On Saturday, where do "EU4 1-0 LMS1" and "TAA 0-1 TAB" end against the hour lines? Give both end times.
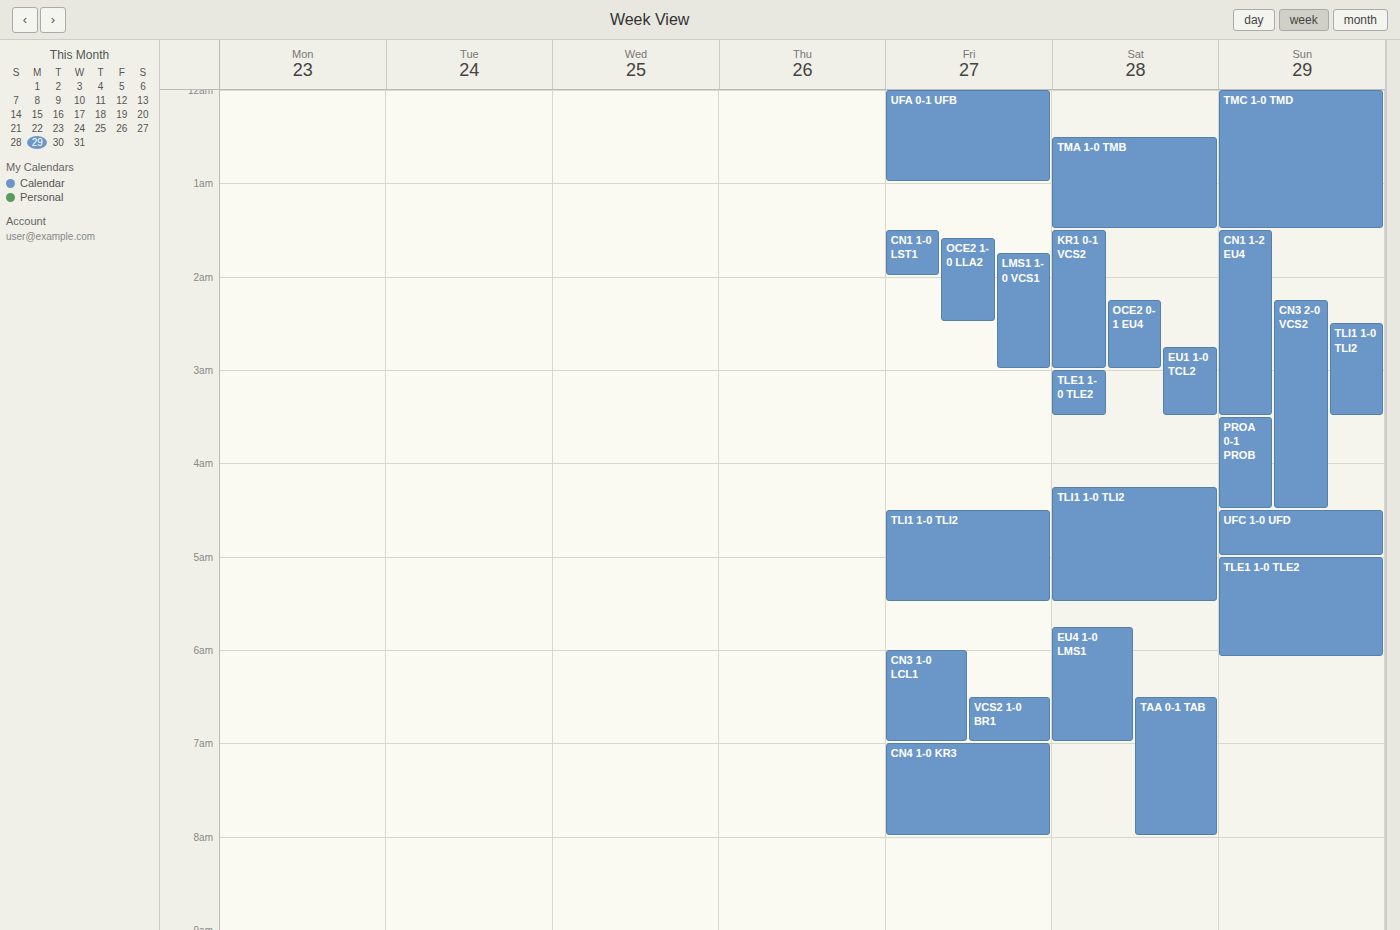
"EU4 1-0 LMS1": 7:00 AM, exactly on the 7 AM line. "TAA 0-1 TAB": 8:00 AM, exactly on the 8 AM line.